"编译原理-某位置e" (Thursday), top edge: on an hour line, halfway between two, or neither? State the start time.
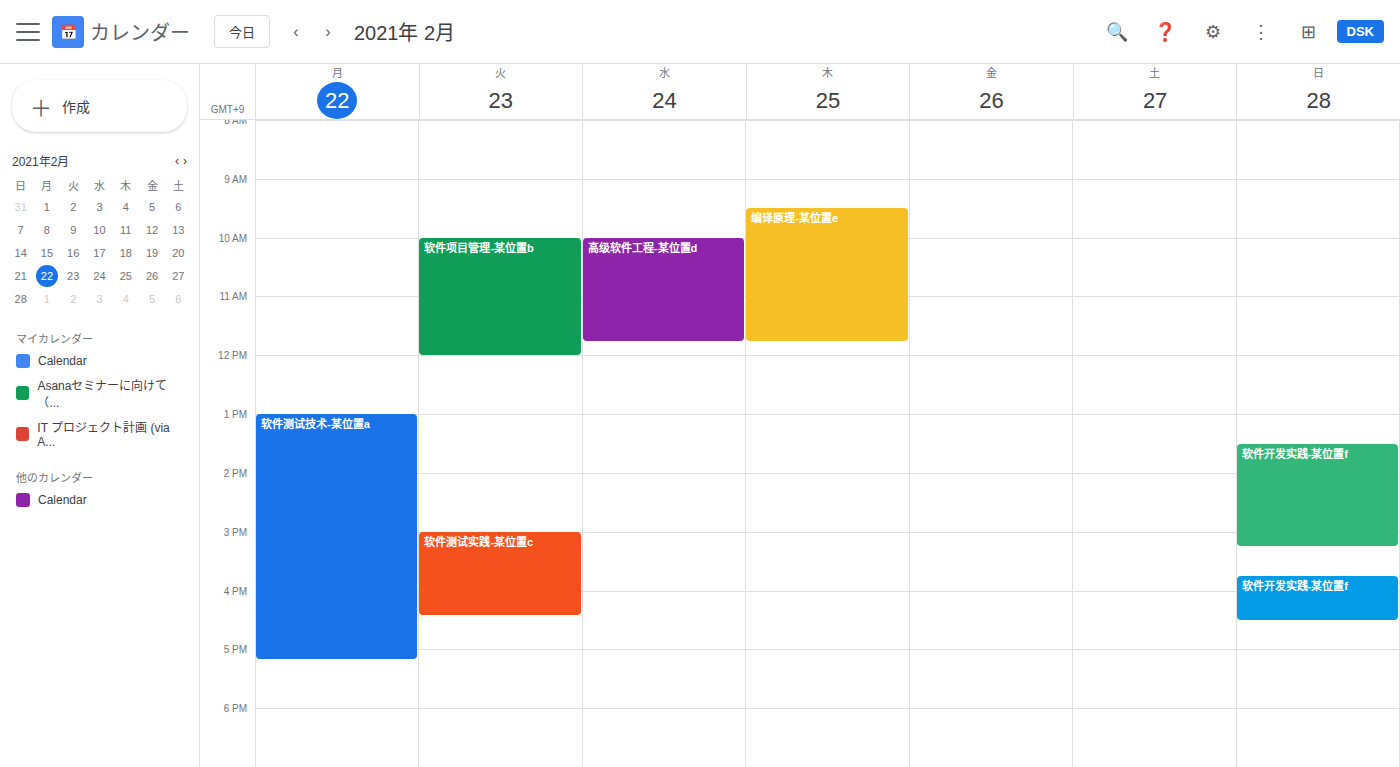
9:30 AM -- halfway between the 9 AM and 10 AM lines.